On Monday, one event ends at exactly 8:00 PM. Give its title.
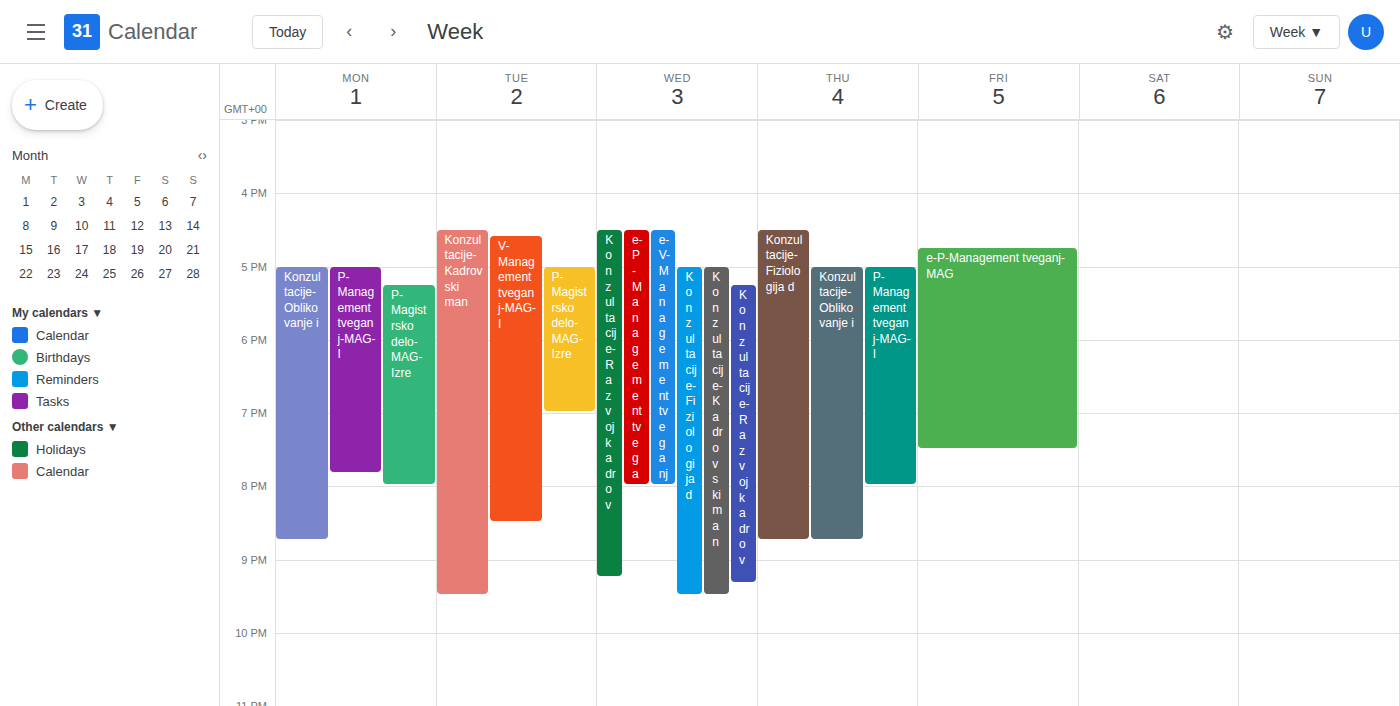
"P-Magistrsko delo-MAG-Izre"